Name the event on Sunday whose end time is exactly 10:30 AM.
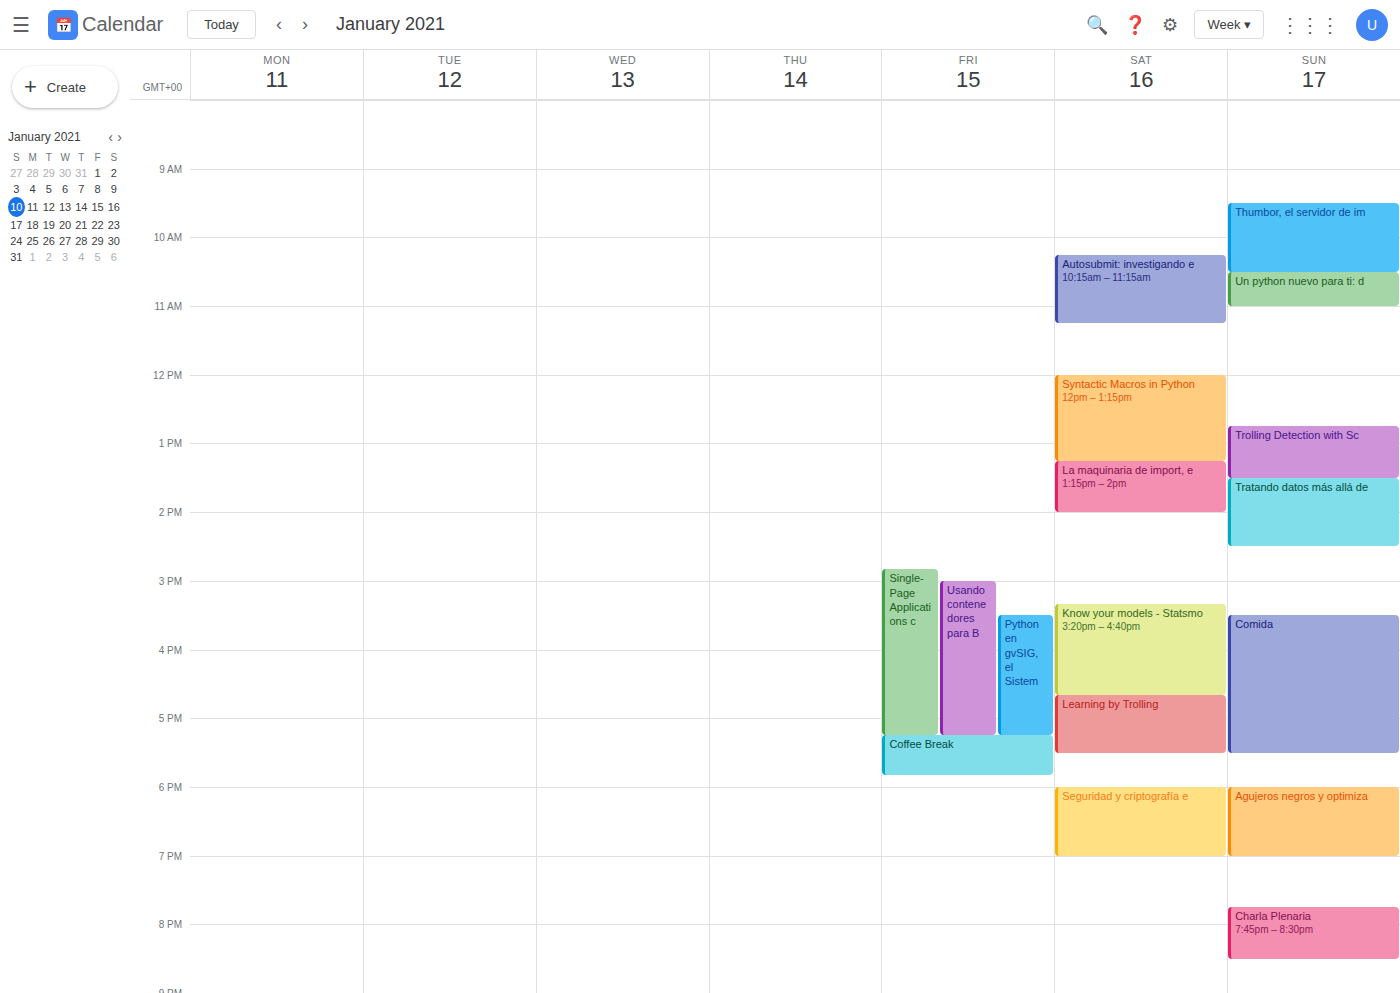
"Thumbor, el servidor de im"